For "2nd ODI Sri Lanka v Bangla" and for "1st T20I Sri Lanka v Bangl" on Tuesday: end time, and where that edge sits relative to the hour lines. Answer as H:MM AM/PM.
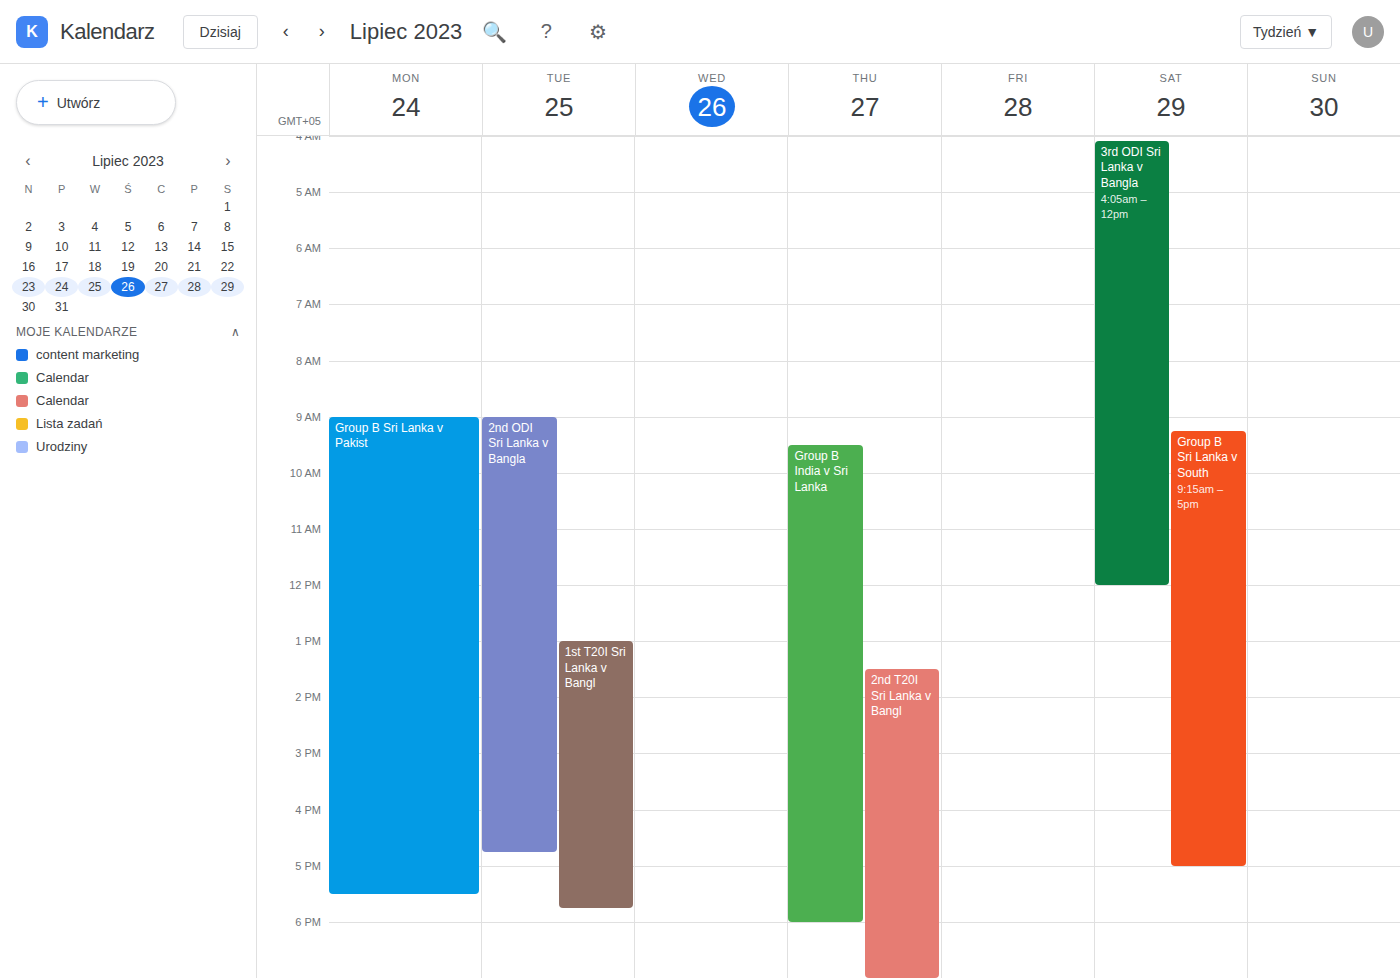
"2nd ODI Sri Lanka v Bangla": 4:45 PM, neither: three quarters of the way from the 4 PM line to the 5 PM line. "1st T20I Sri Lanka v Bangl": 5:45 PM, neither: three quarters of the way from the 5 PM line to the 6 PM line.